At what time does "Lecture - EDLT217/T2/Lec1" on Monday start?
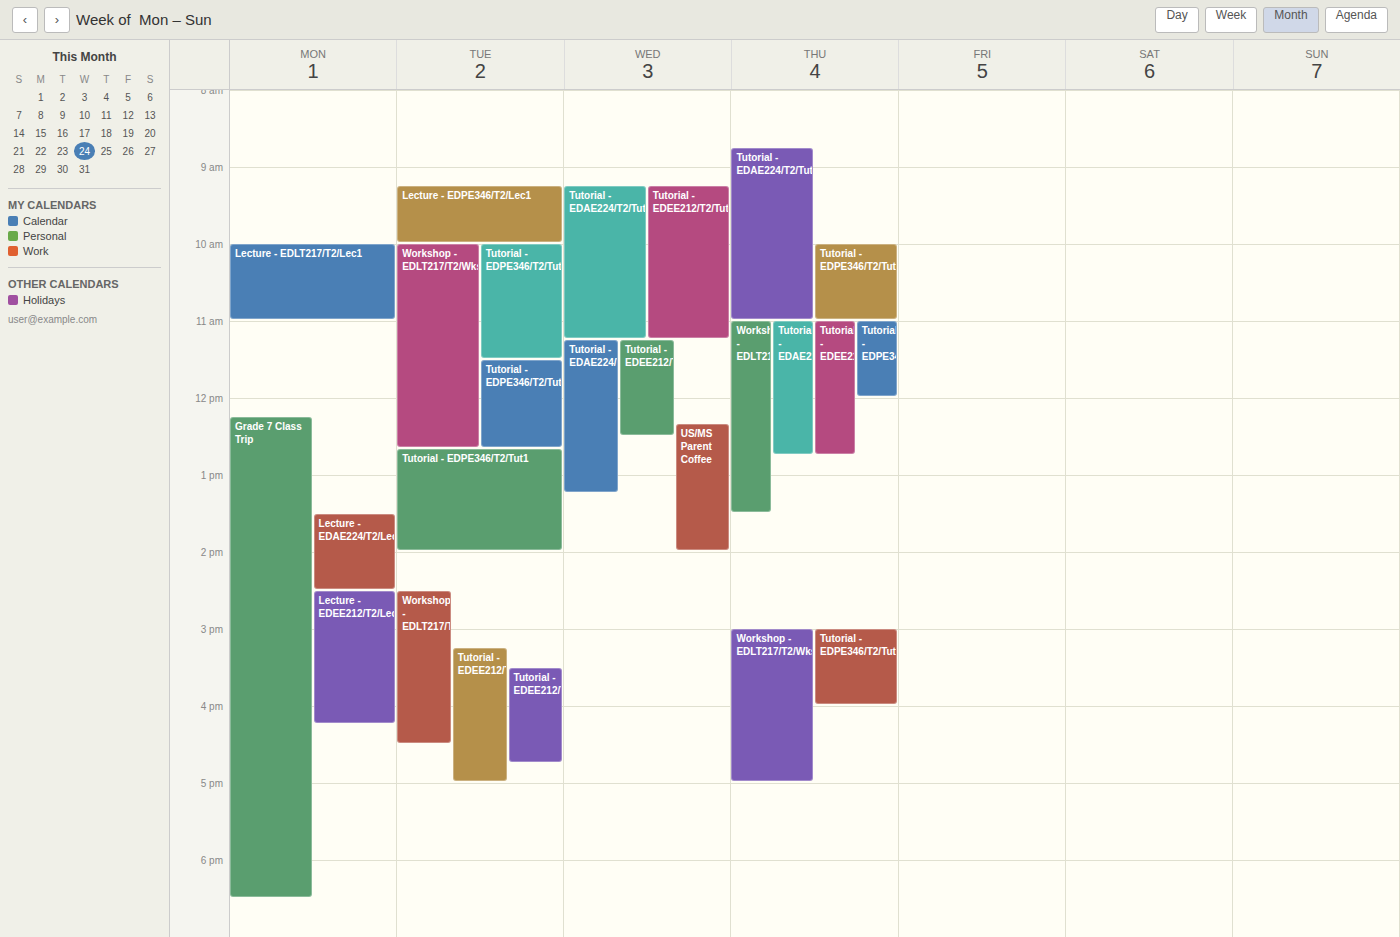
10:00 AM